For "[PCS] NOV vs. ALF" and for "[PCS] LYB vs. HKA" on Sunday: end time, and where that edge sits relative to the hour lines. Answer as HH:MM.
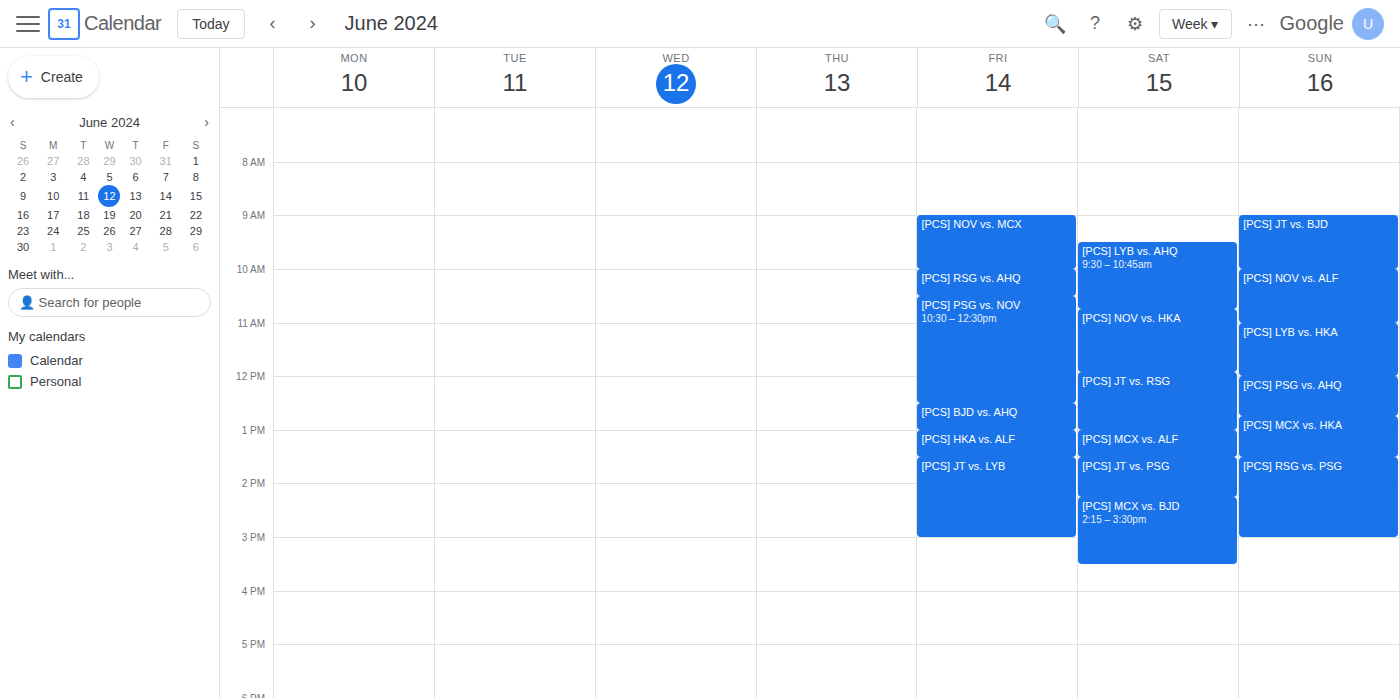
"[PCS] NOV vs. ALF": 11:00, exactly on the 11:00 line. "[PCS] LYB vs. HKA": 12:00, exactly on the 12:00 line.